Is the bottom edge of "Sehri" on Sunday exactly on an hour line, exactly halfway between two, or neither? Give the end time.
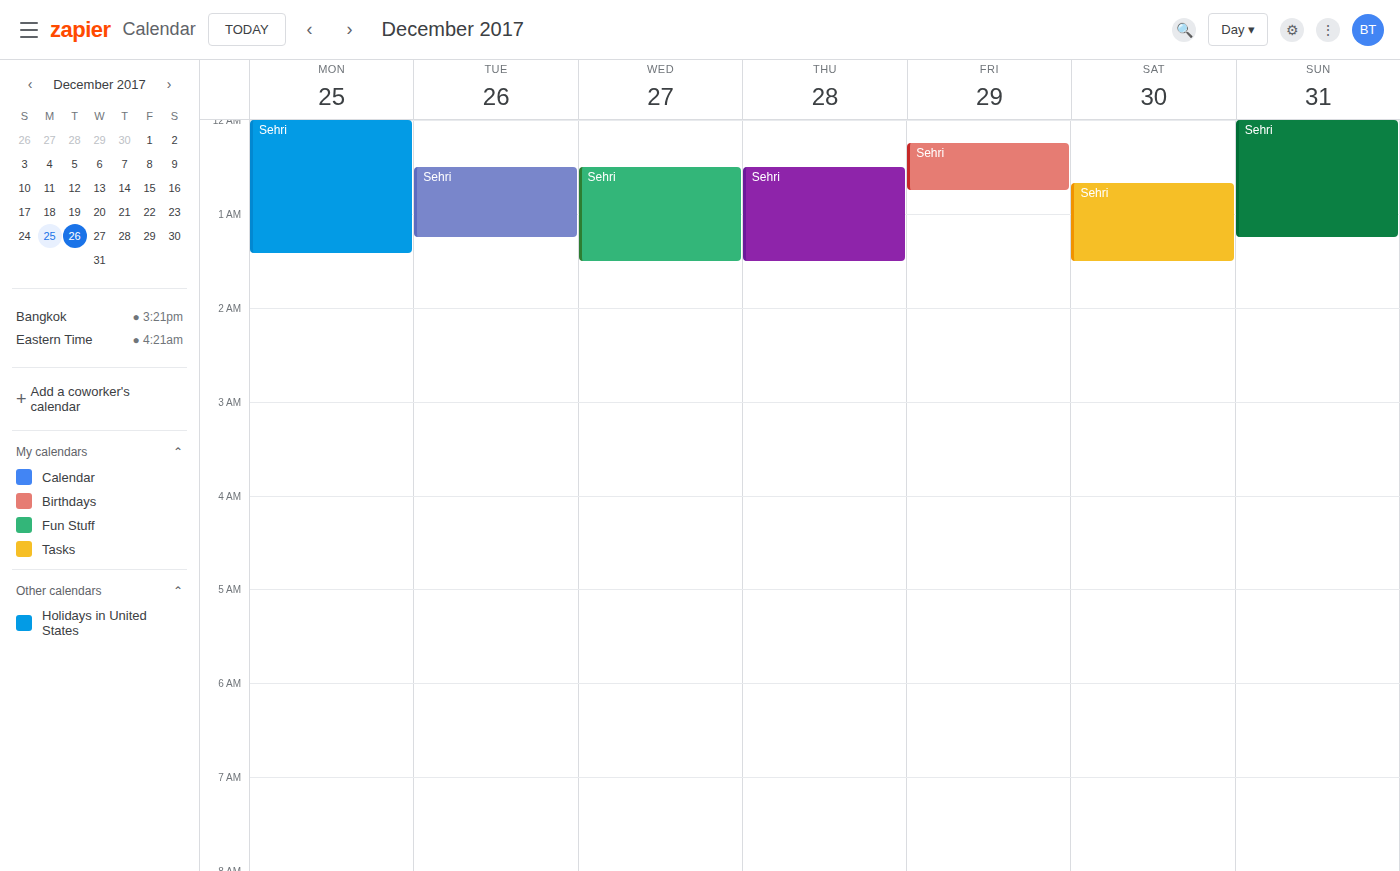
01:15 -- neither: a quarter of the way from the 01:00 line to the 02:00 line.